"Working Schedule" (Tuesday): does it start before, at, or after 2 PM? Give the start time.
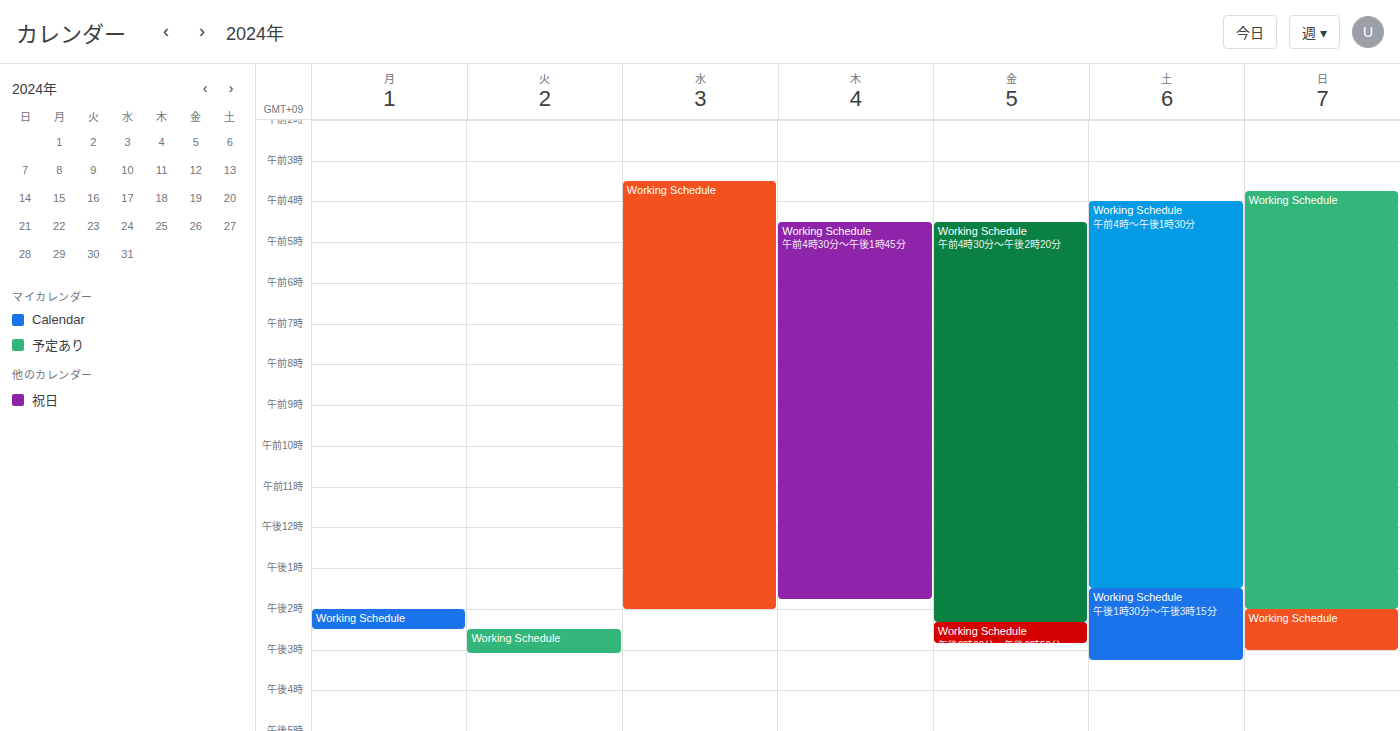
2:30 PM -- after 2 PM, 30 minutes below the 2 PM line.